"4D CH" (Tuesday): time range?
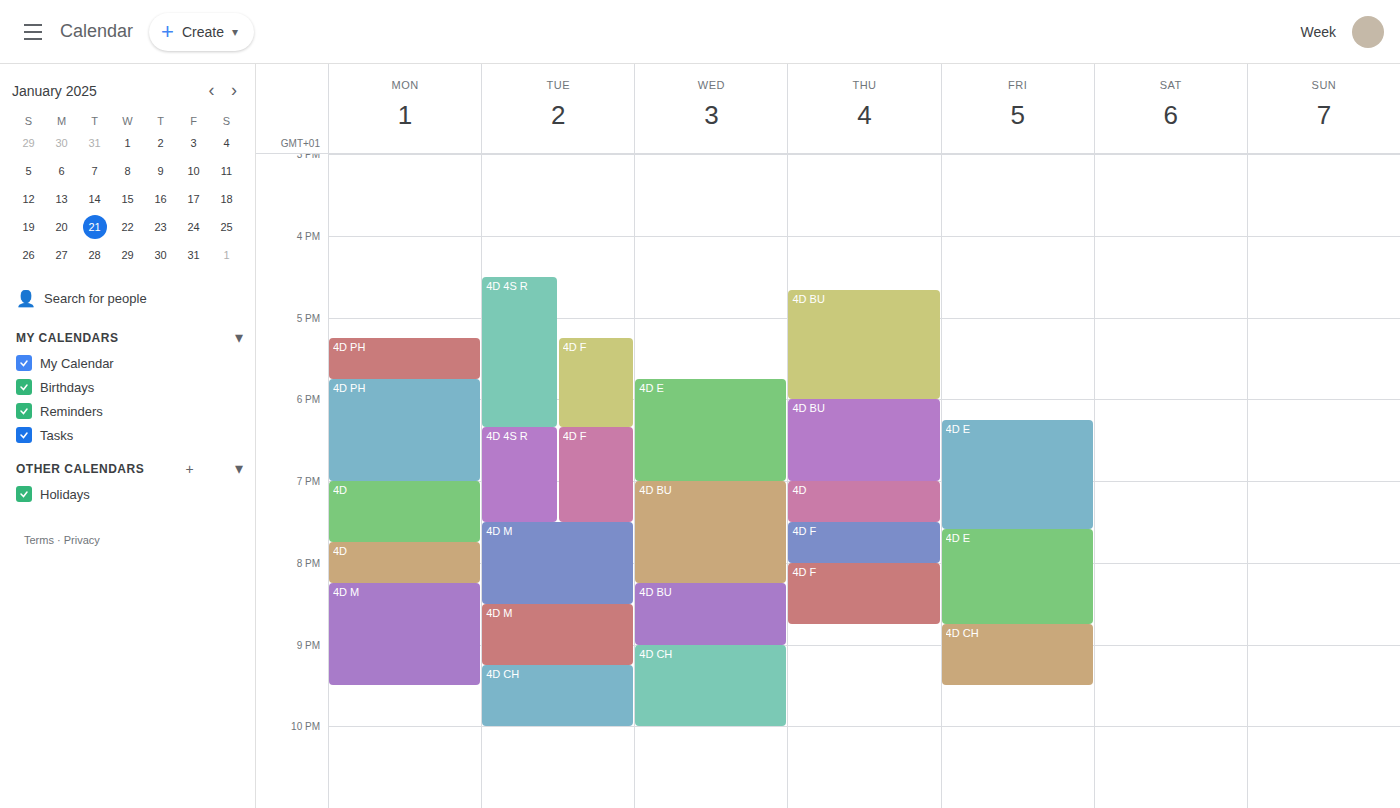
9:15 PM to 10:00 PM